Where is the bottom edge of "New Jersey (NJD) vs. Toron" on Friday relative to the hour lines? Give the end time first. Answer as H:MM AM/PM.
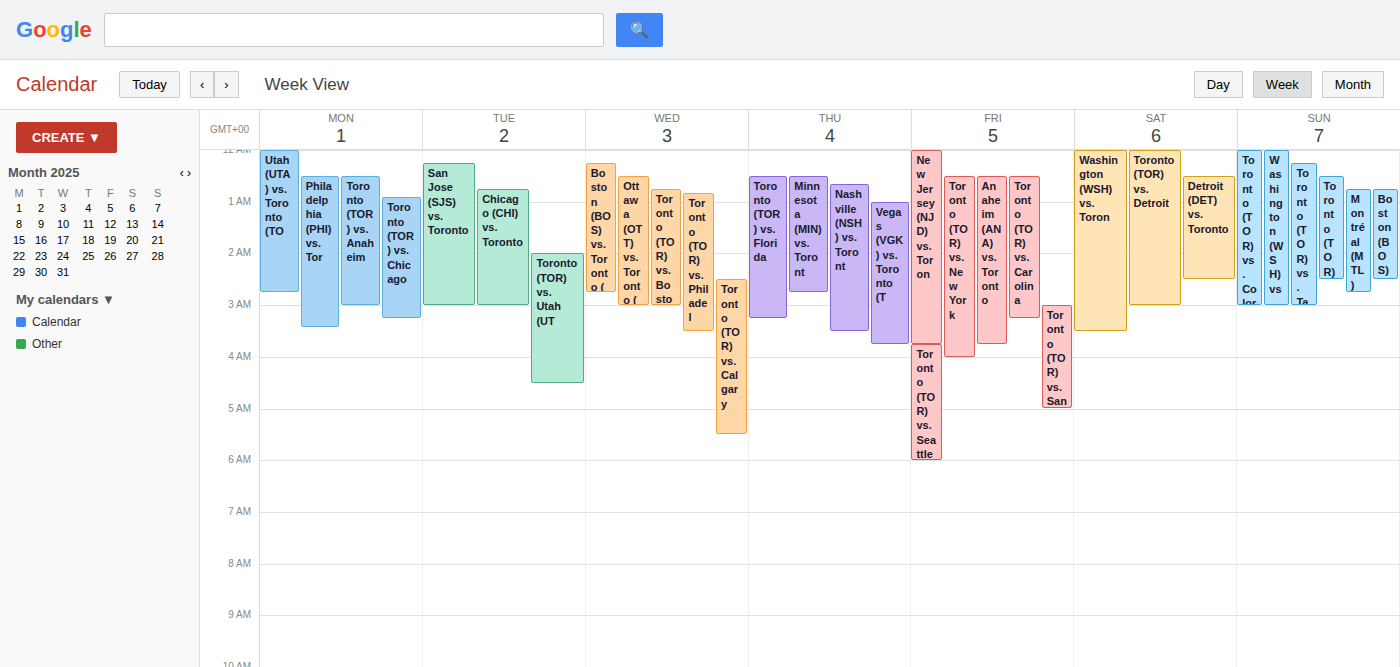
3:45 AM -- neither: three quarters of the way from the 3 AM line to the 4 AM line.